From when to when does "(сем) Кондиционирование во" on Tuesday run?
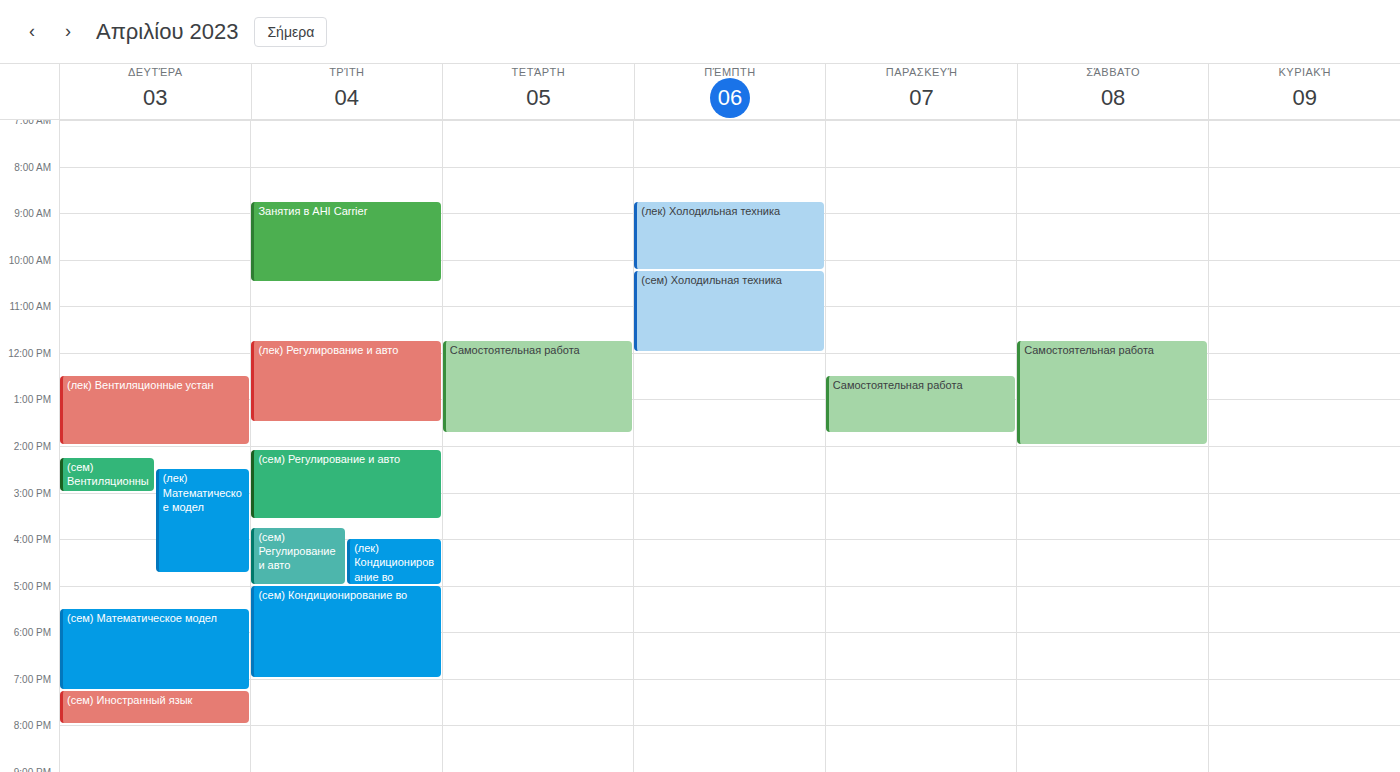
5:00 PM to 7:00 PM